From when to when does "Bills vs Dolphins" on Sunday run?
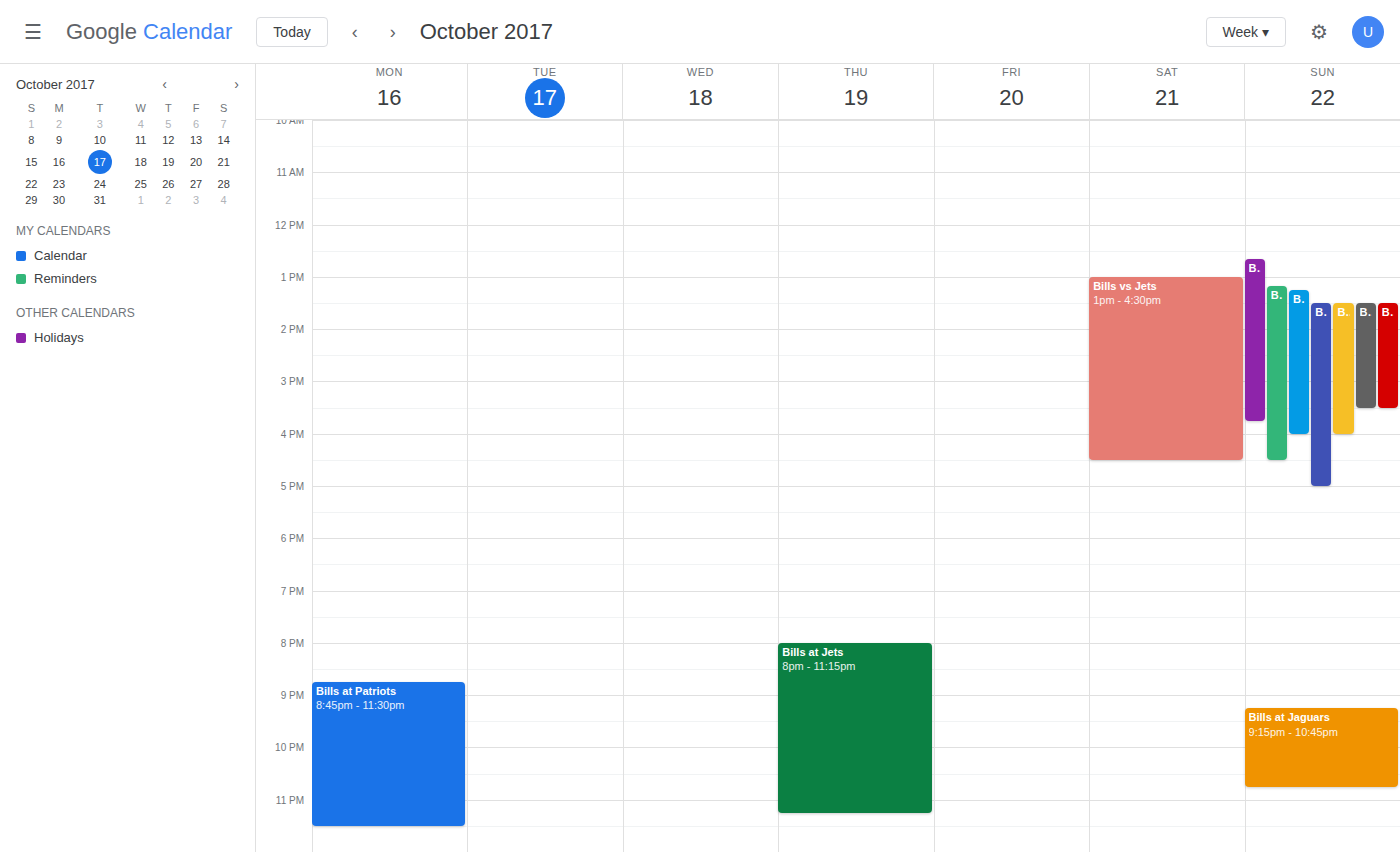
1:30 PM to 3:30 PM